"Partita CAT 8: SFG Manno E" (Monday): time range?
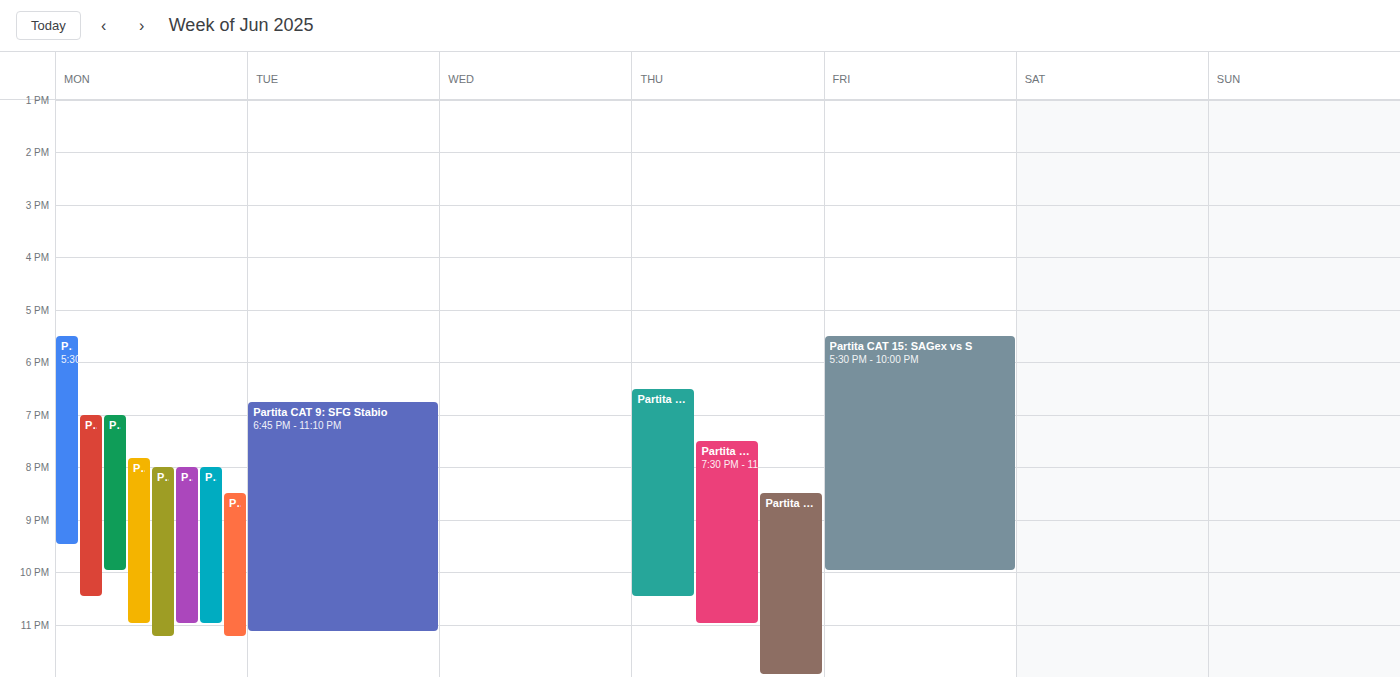
8:00 PM to 11:15 PM